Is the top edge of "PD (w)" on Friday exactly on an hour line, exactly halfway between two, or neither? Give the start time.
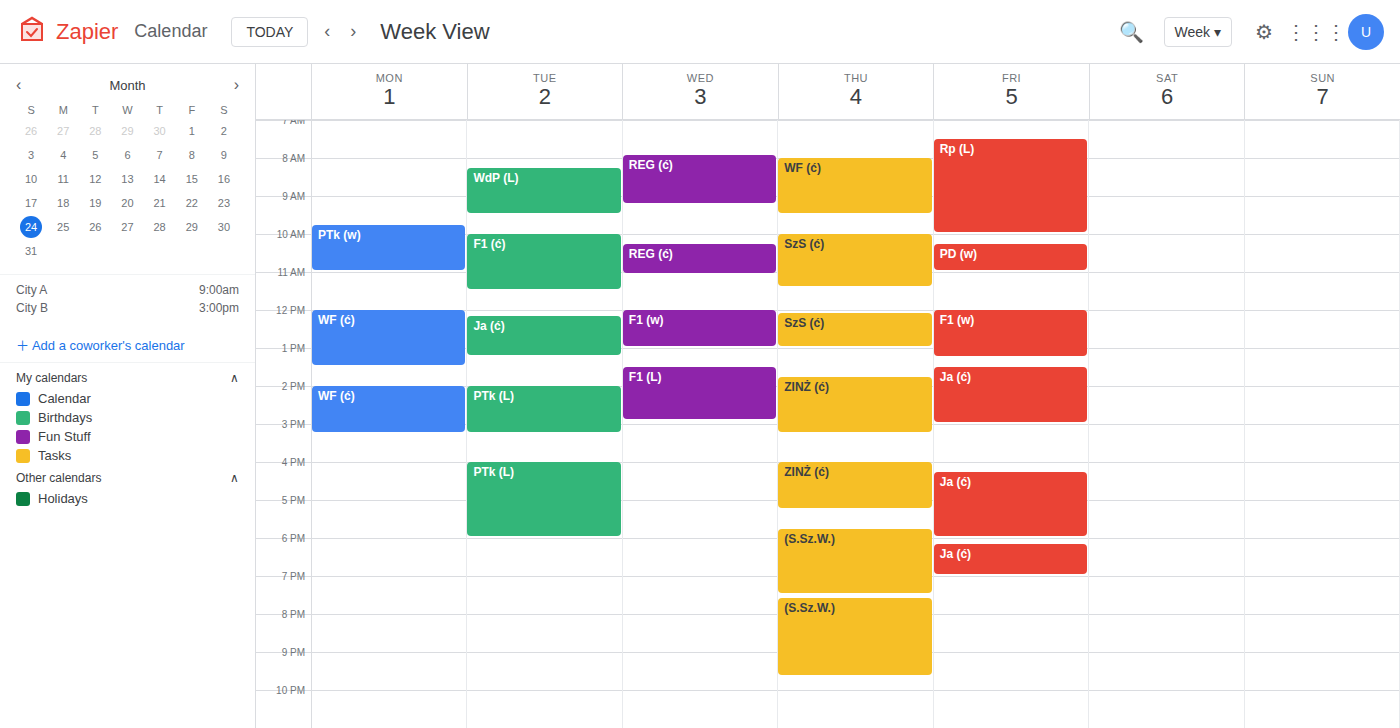
10:15 AM -- neither: a quarter of the way from the 10 AM line to the 11 AM line.